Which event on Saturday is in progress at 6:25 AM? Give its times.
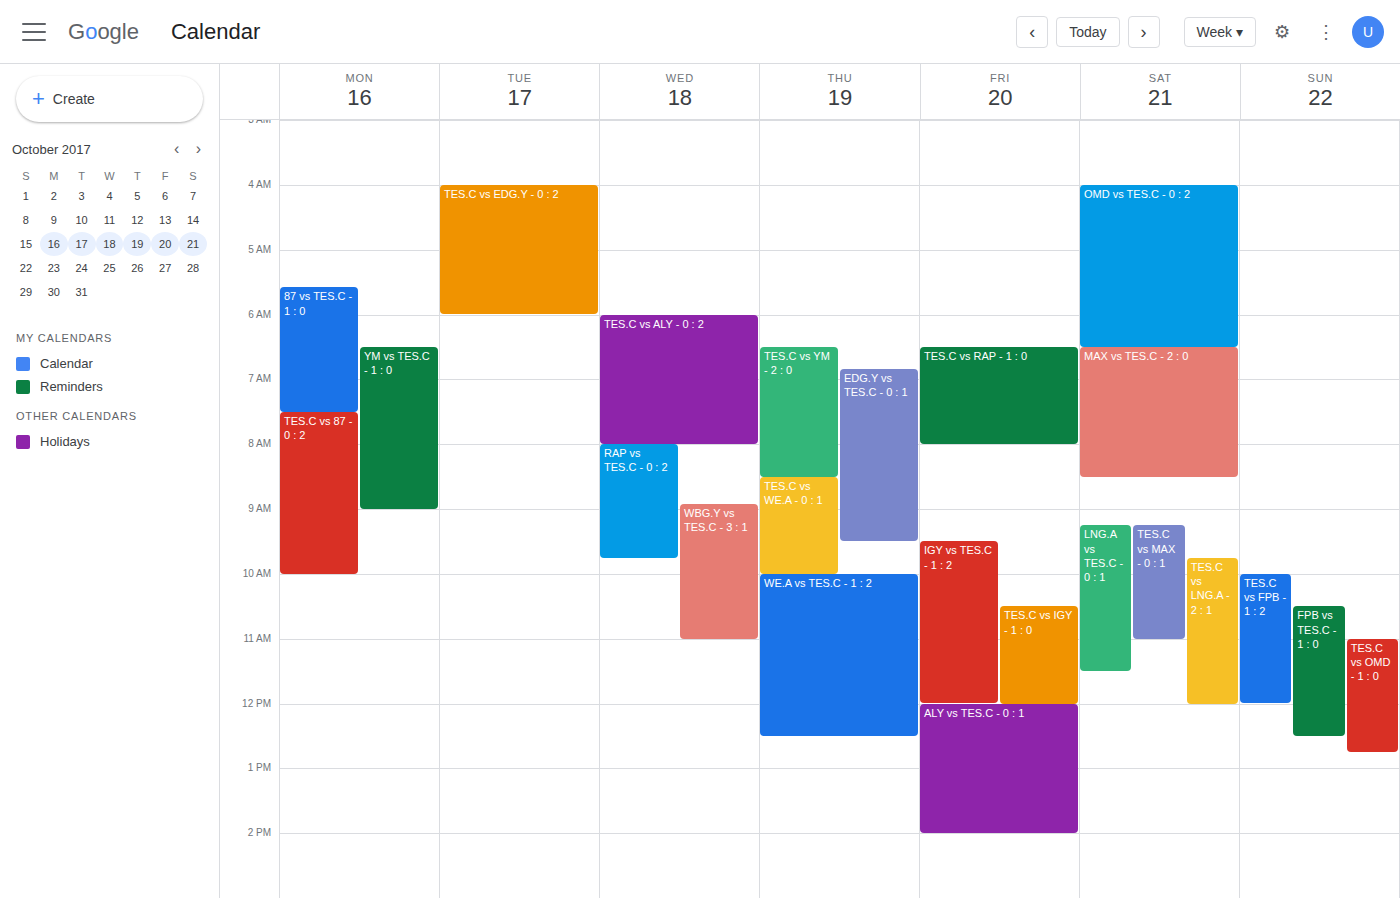
"OMD vs TES.C - 0 : 2", 4:00 AM to 6:30 AM